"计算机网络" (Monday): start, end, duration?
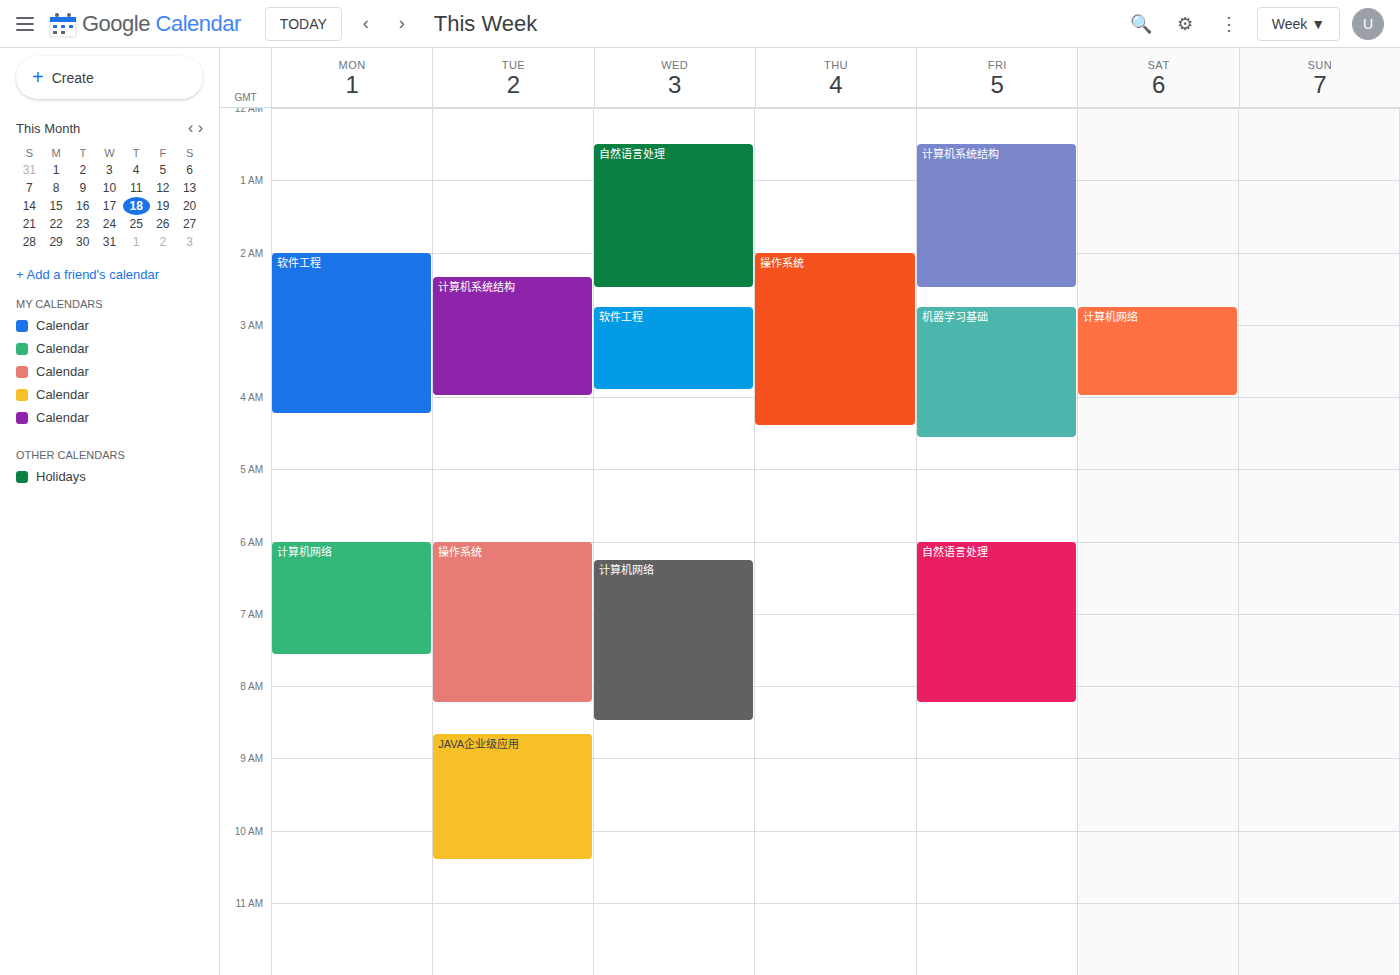
6:00 AM to 7:35 AM, 1 hour 35 minutes